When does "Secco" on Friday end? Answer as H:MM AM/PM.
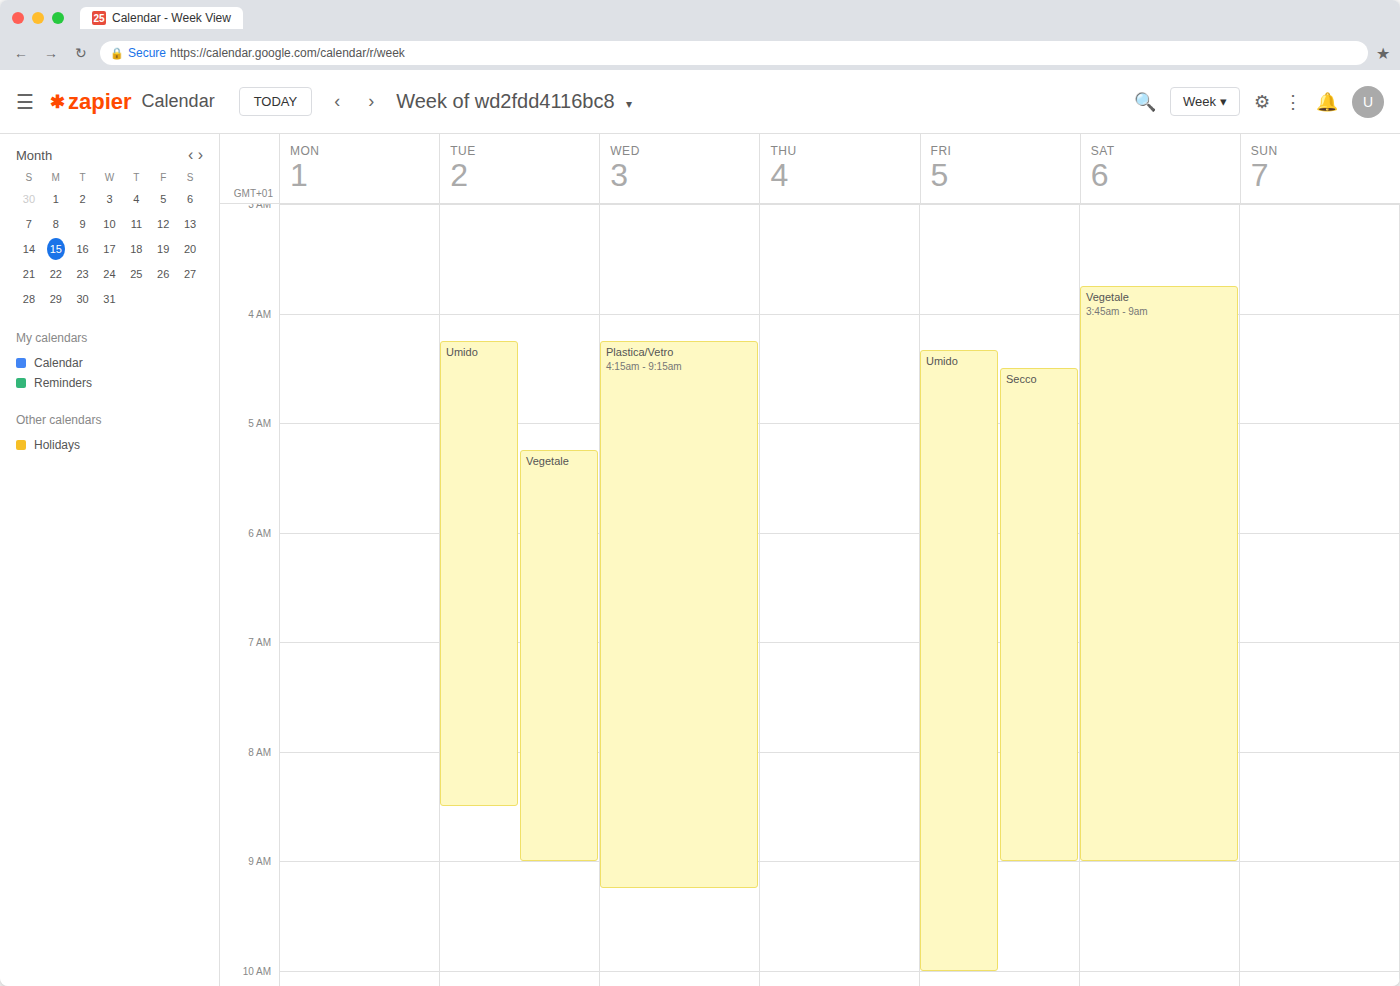
9:00 AM